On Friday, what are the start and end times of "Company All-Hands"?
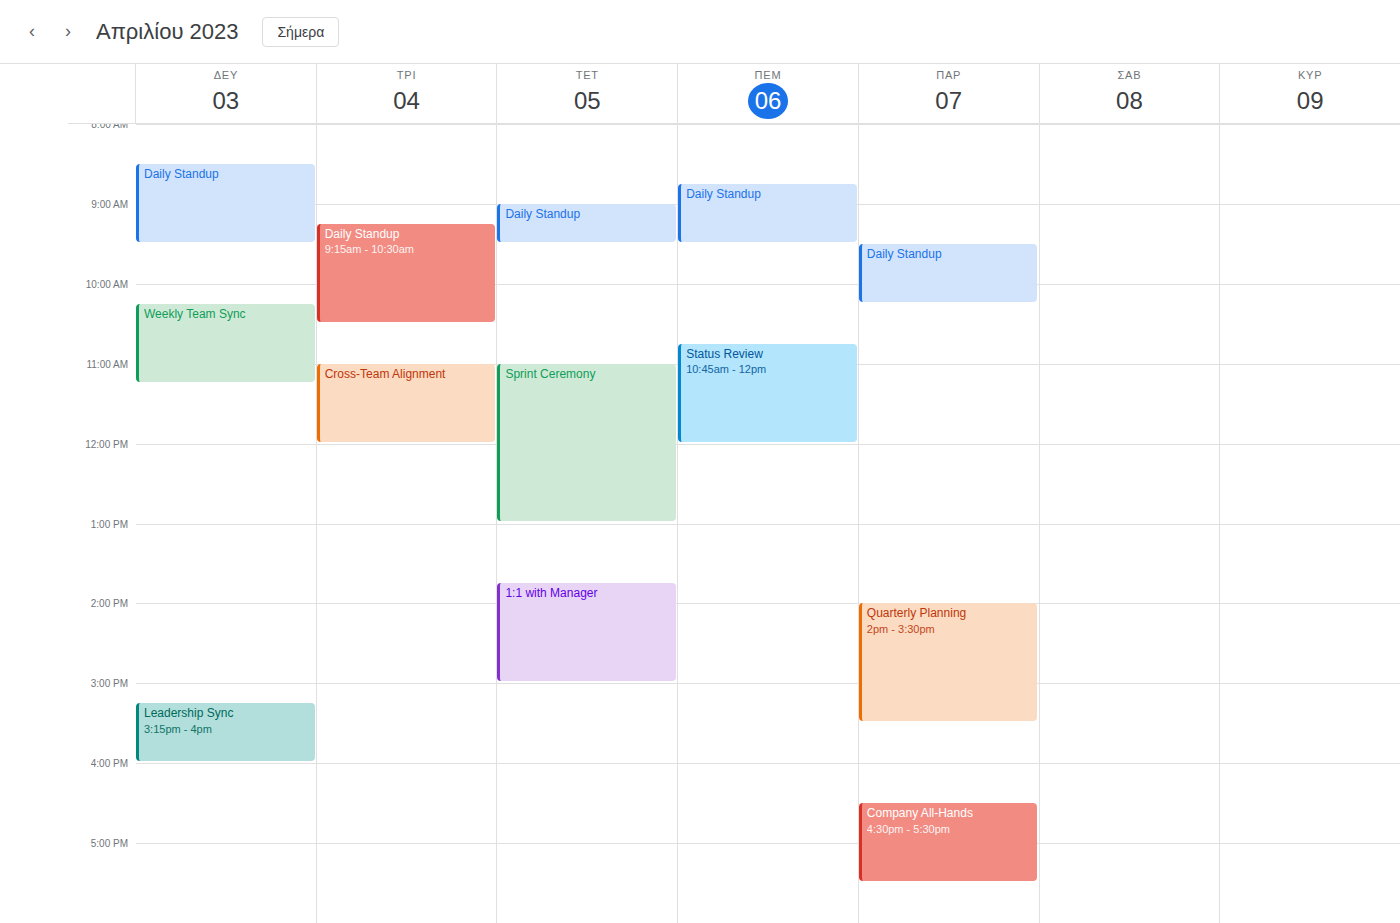
4:30 PM to 5:30 PM